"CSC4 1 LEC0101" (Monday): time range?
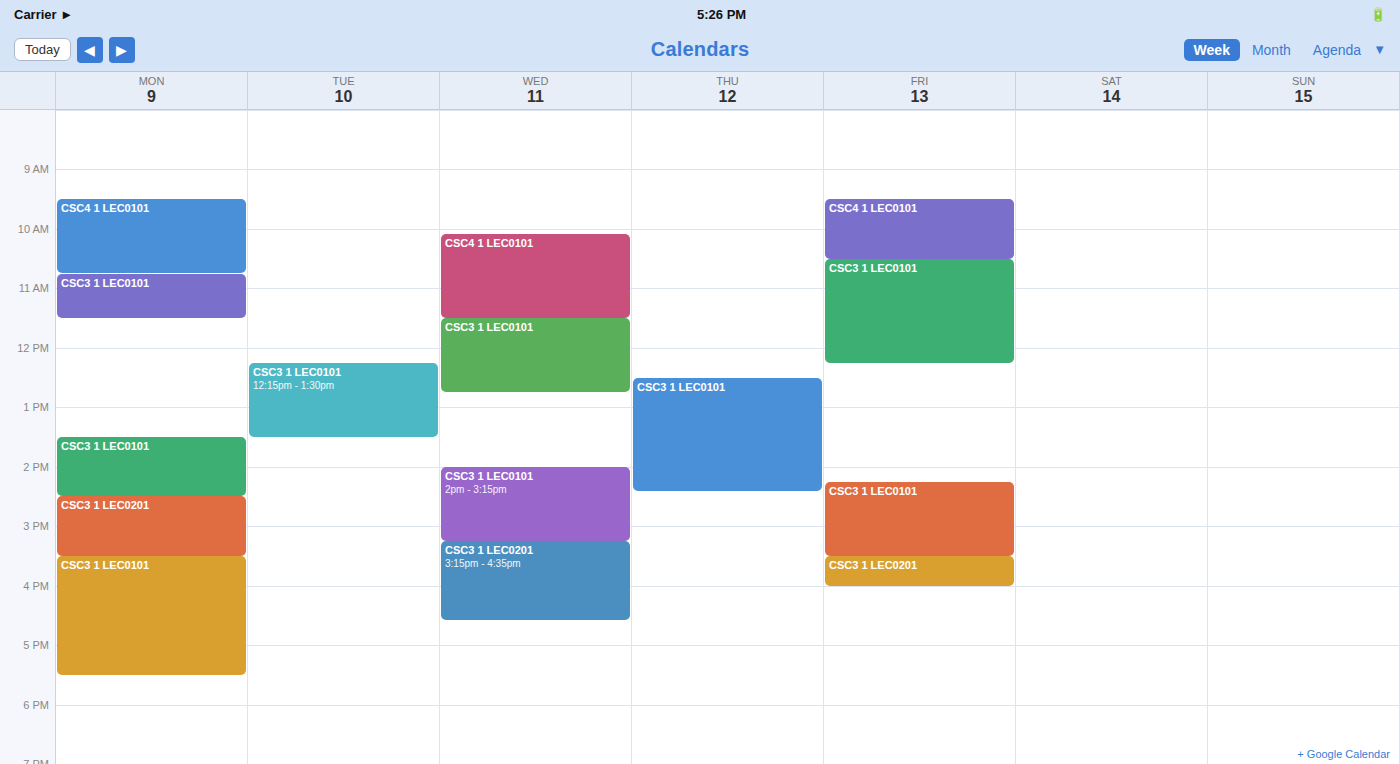
9:30 AM to 10:45 AM